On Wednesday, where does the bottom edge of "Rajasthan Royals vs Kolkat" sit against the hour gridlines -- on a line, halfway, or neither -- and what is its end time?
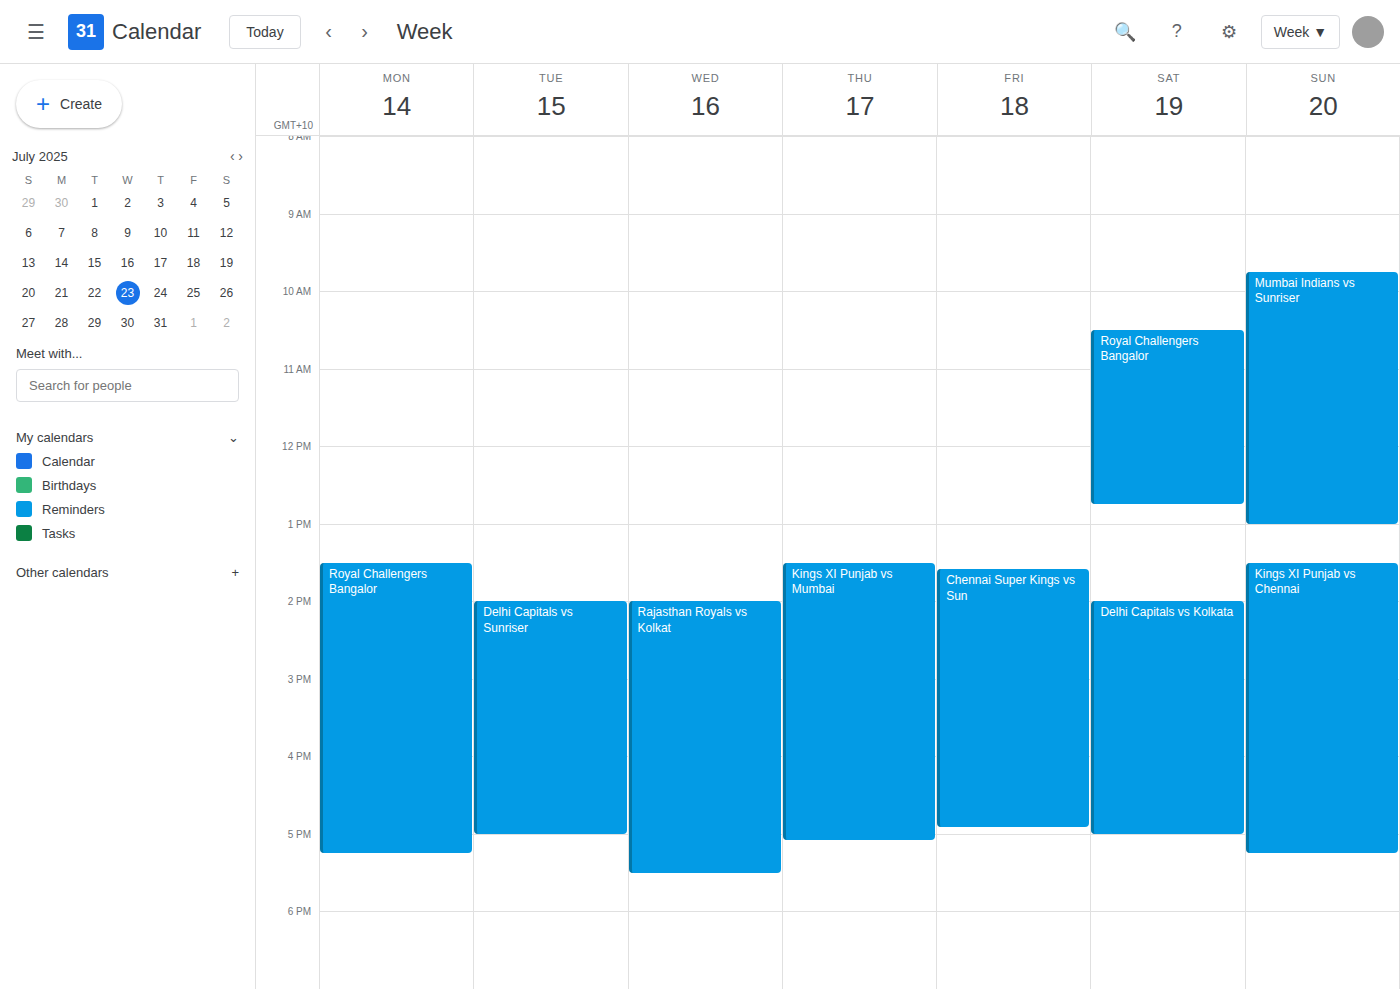
5:30 PM -- halfway between the 5 PM and 6 PM lines.